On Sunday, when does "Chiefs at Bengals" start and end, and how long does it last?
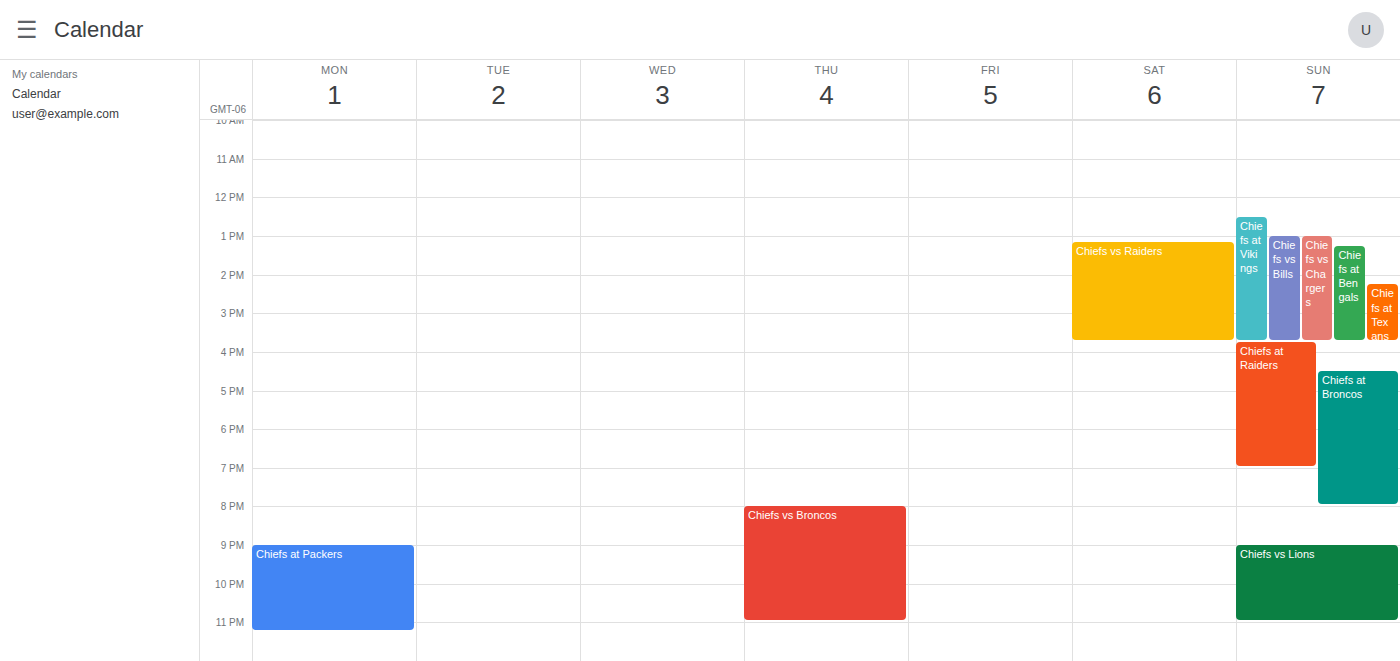
1:15 PM to 3:45 PM, 2 hours 30 minutes